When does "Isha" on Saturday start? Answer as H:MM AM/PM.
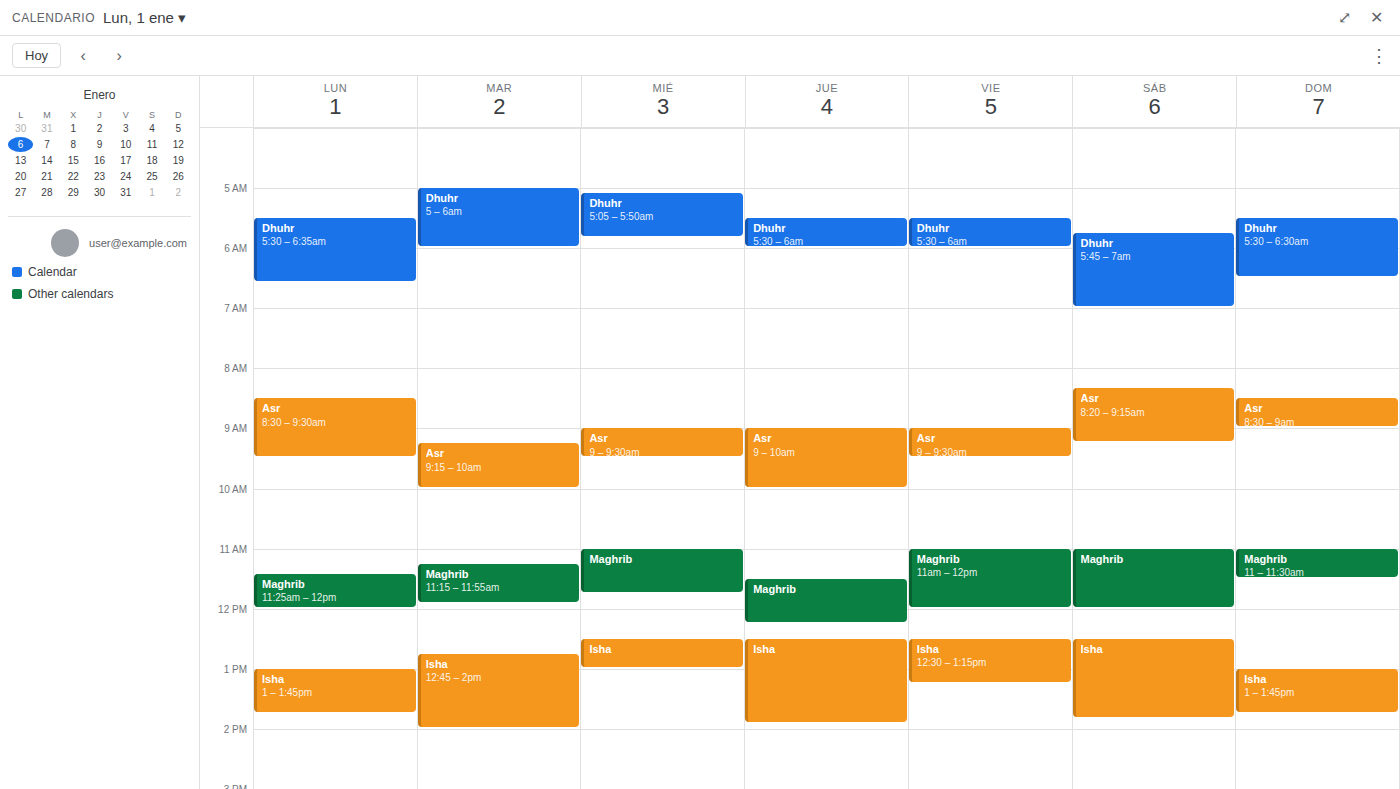
12:30 PM